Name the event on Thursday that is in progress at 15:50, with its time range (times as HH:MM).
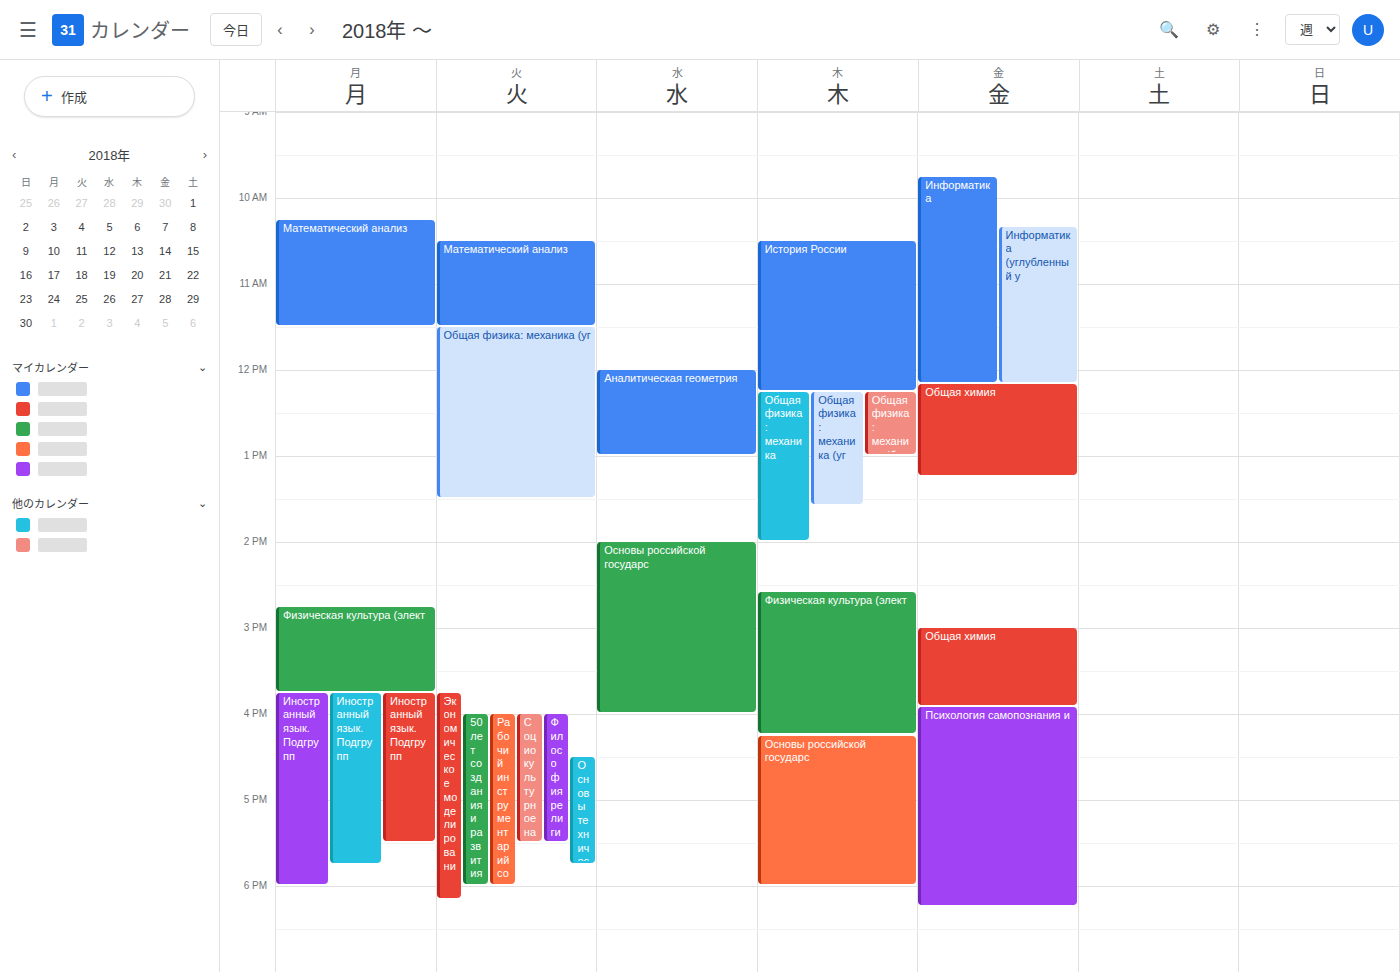
"Физическая культура (элект", 14:35 to 16:15